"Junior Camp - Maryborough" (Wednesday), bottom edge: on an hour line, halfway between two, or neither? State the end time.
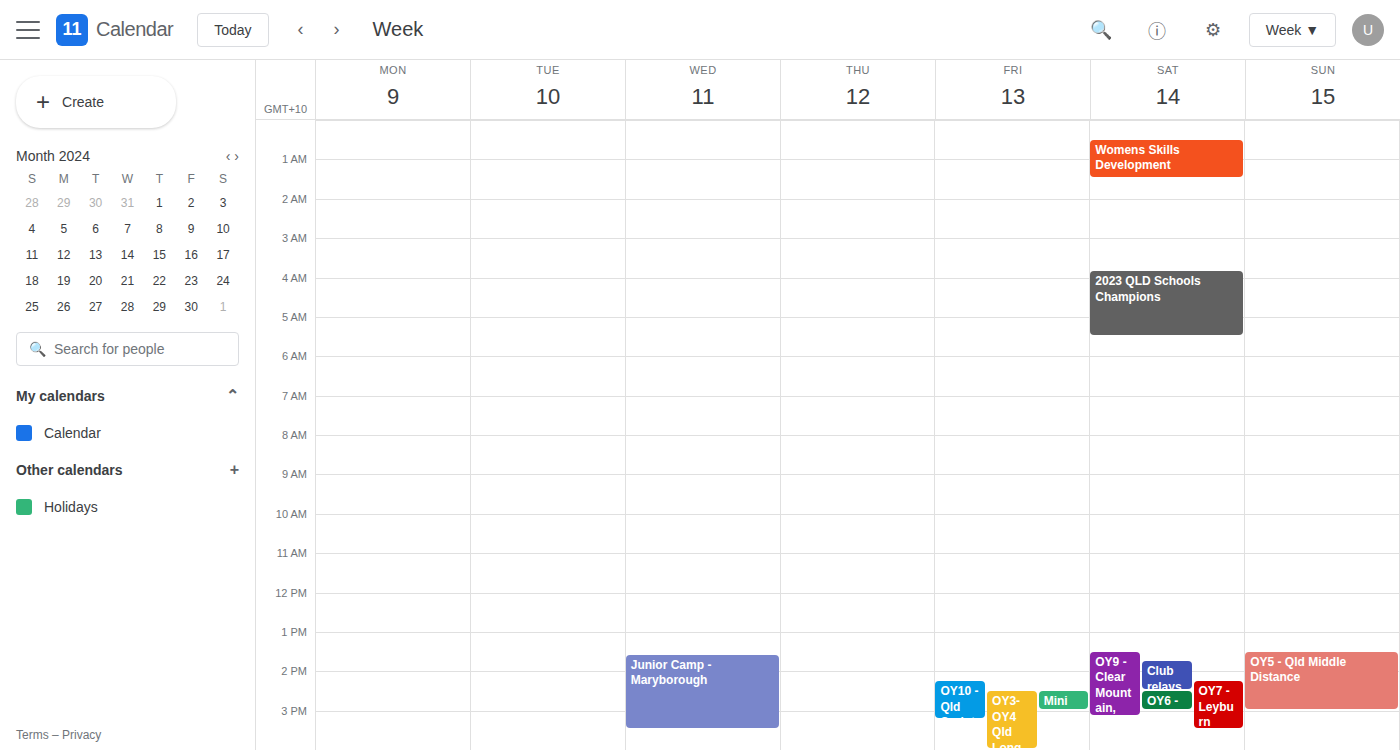
15:30 -- halfway between the 15:00 and 16:00 lines.